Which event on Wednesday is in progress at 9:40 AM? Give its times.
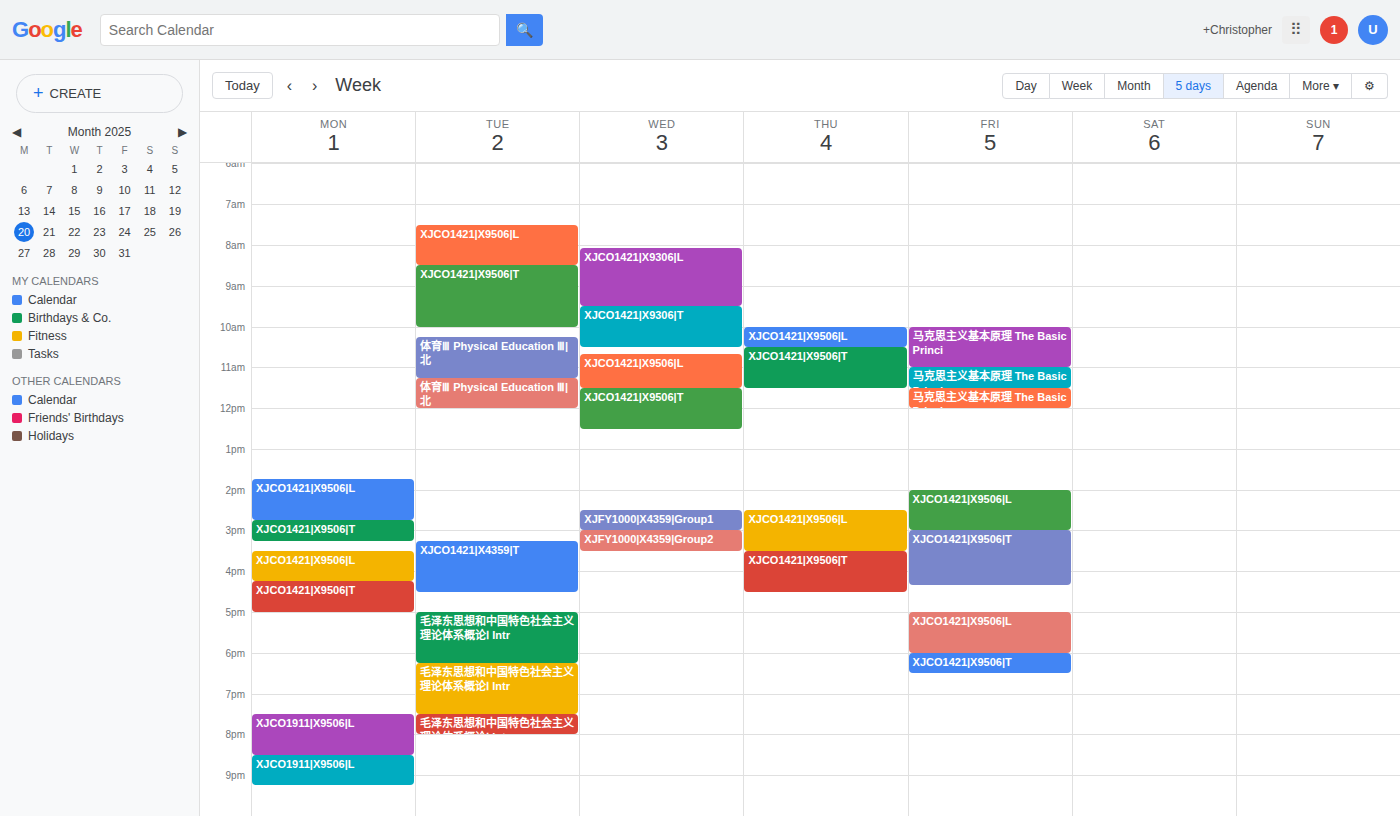
"XJCO1421|X9306|T", 9:30 AM to 10:30 AM